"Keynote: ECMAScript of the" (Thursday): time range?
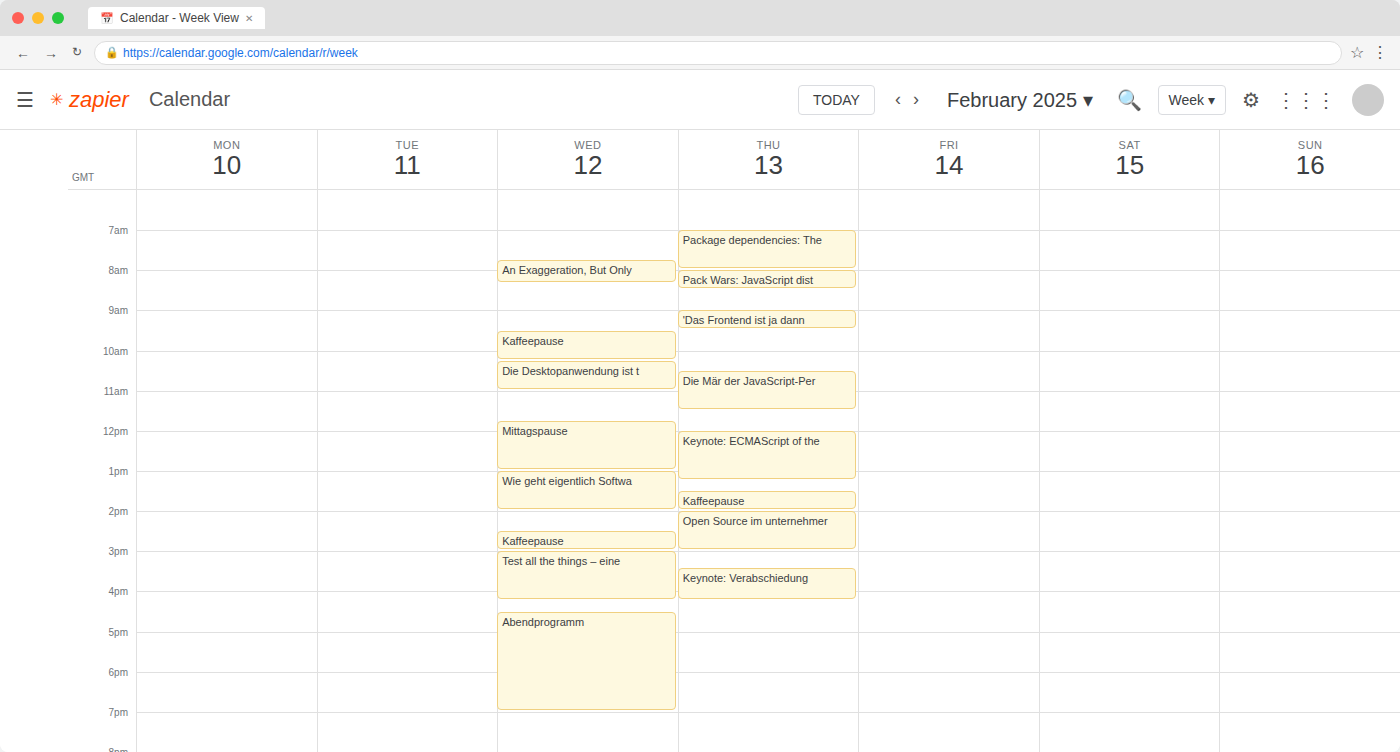
12:00 PM to 1:15 PM